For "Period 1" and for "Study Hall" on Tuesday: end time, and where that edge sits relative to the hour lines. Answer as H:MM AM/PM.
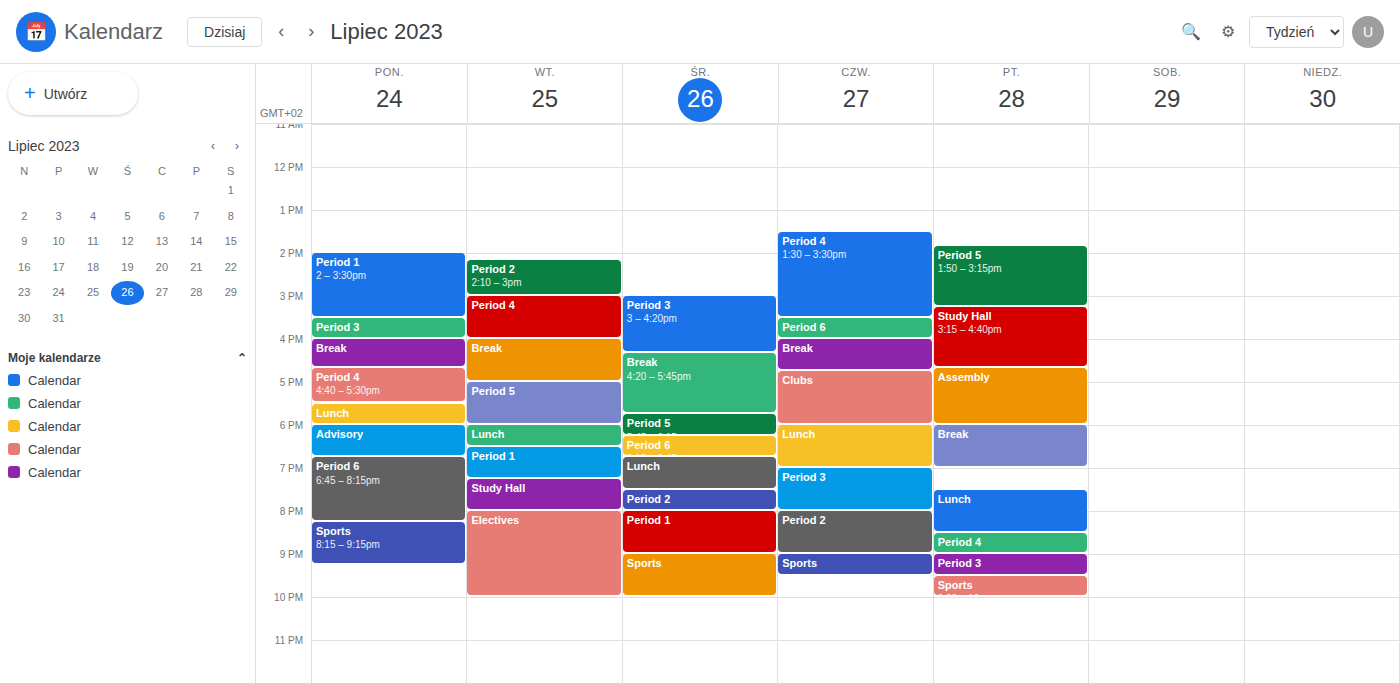
"Period 1": 7:15 PM, neither: a quarter of the way from the 7 PM line to the 8 PM line. "Study Hall": 8:00 PM, exactly on the 8 PM line.